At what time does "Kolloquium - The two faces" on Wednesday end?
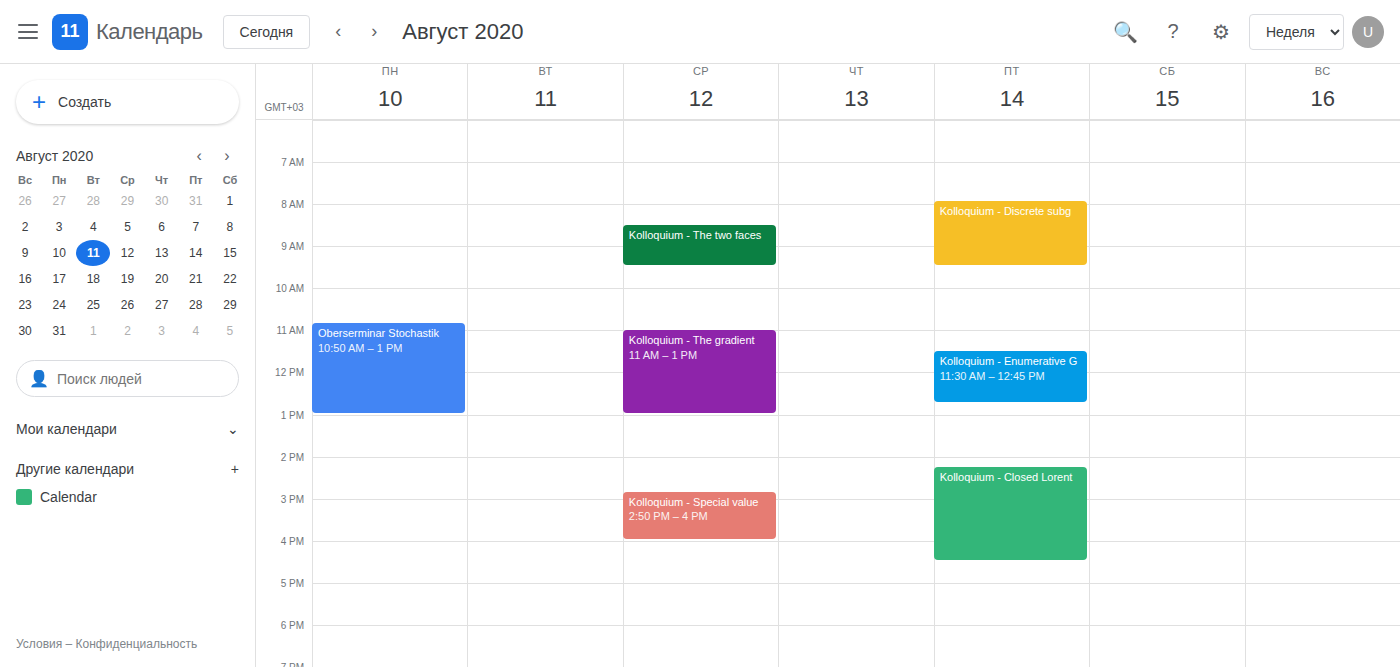
9:30 AM